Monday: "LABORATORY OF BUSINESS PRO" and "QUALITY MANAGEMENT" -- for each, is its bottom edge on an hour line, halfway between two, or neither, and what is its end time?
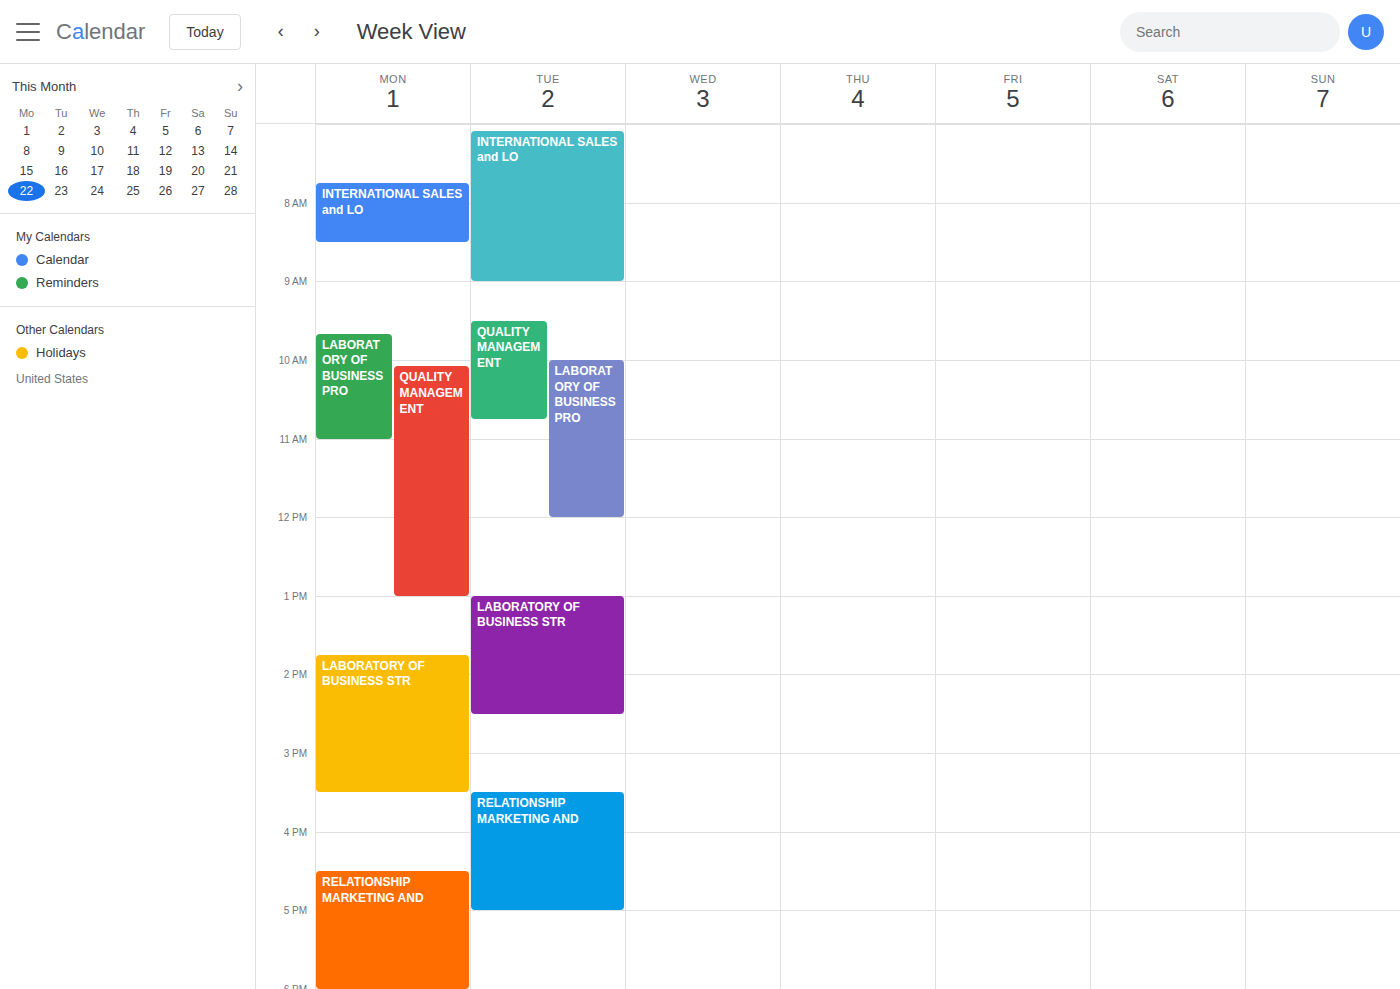
"LABORATORY OF BUSINESS PRO": 11:00 AM, exactly on the 11 AM line. "QUALITY MANAGEMENT": 1:00 PM, exactly on the 1 PM line.